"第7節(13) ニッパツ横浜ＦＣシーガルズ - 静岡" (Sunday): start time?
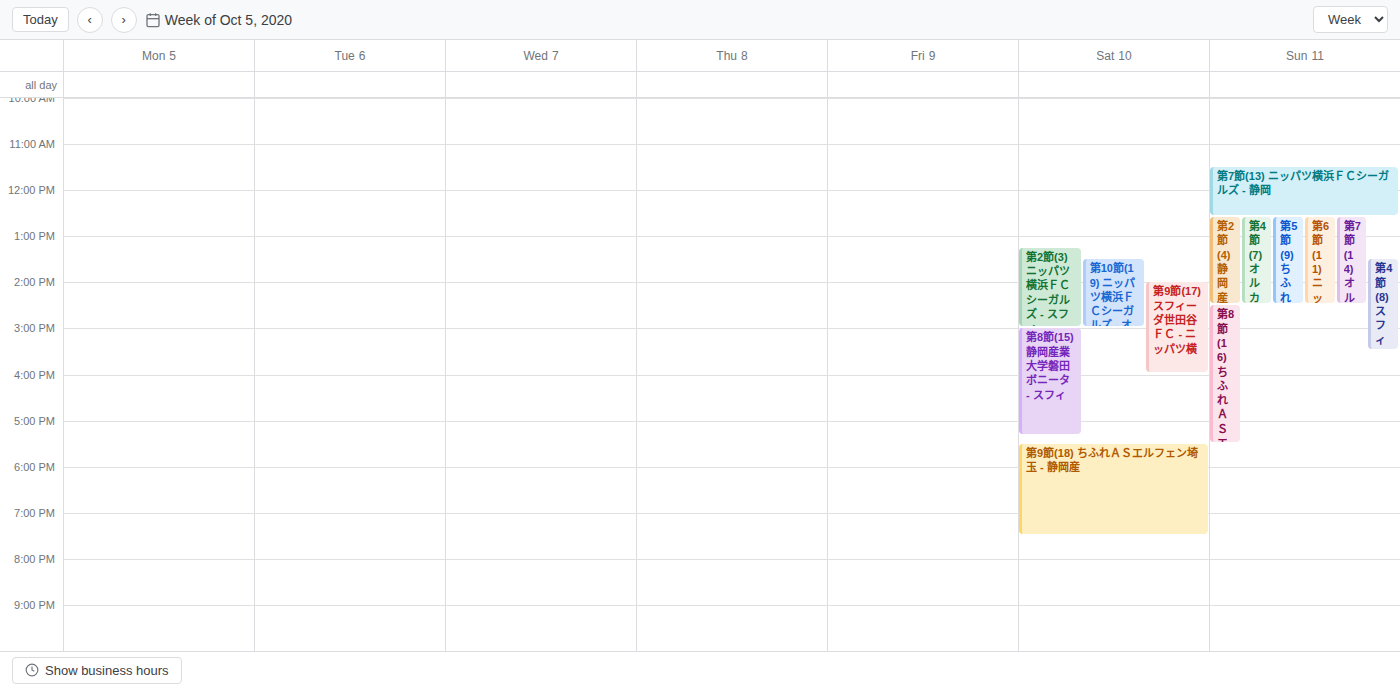
11:30 AM